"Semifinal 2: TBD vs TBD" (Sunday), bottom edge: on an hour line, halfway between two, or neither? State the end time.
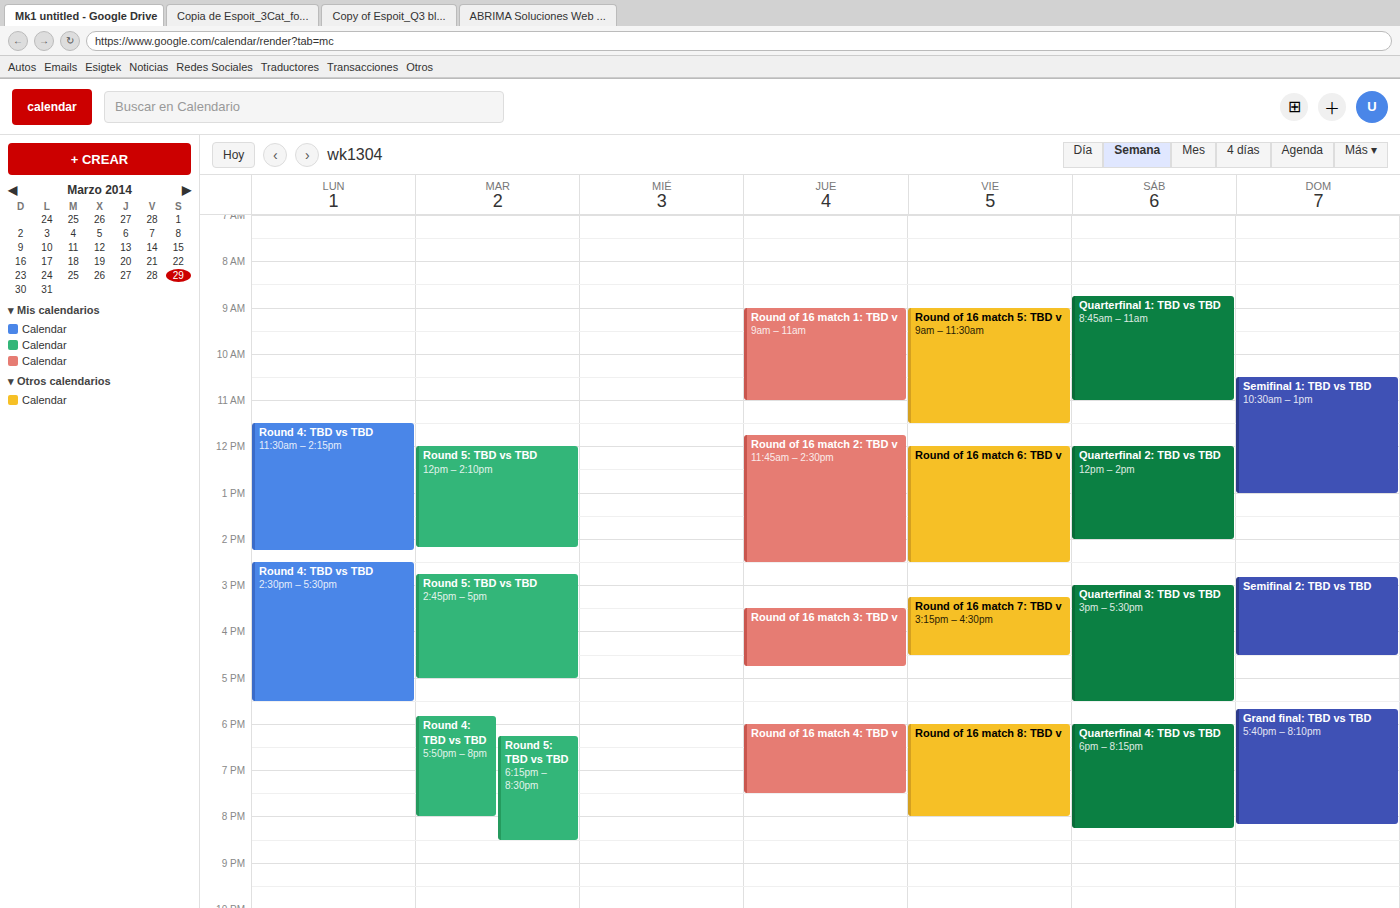
4:30 PM -- halfway between the 4 PM and 5 PM lines.